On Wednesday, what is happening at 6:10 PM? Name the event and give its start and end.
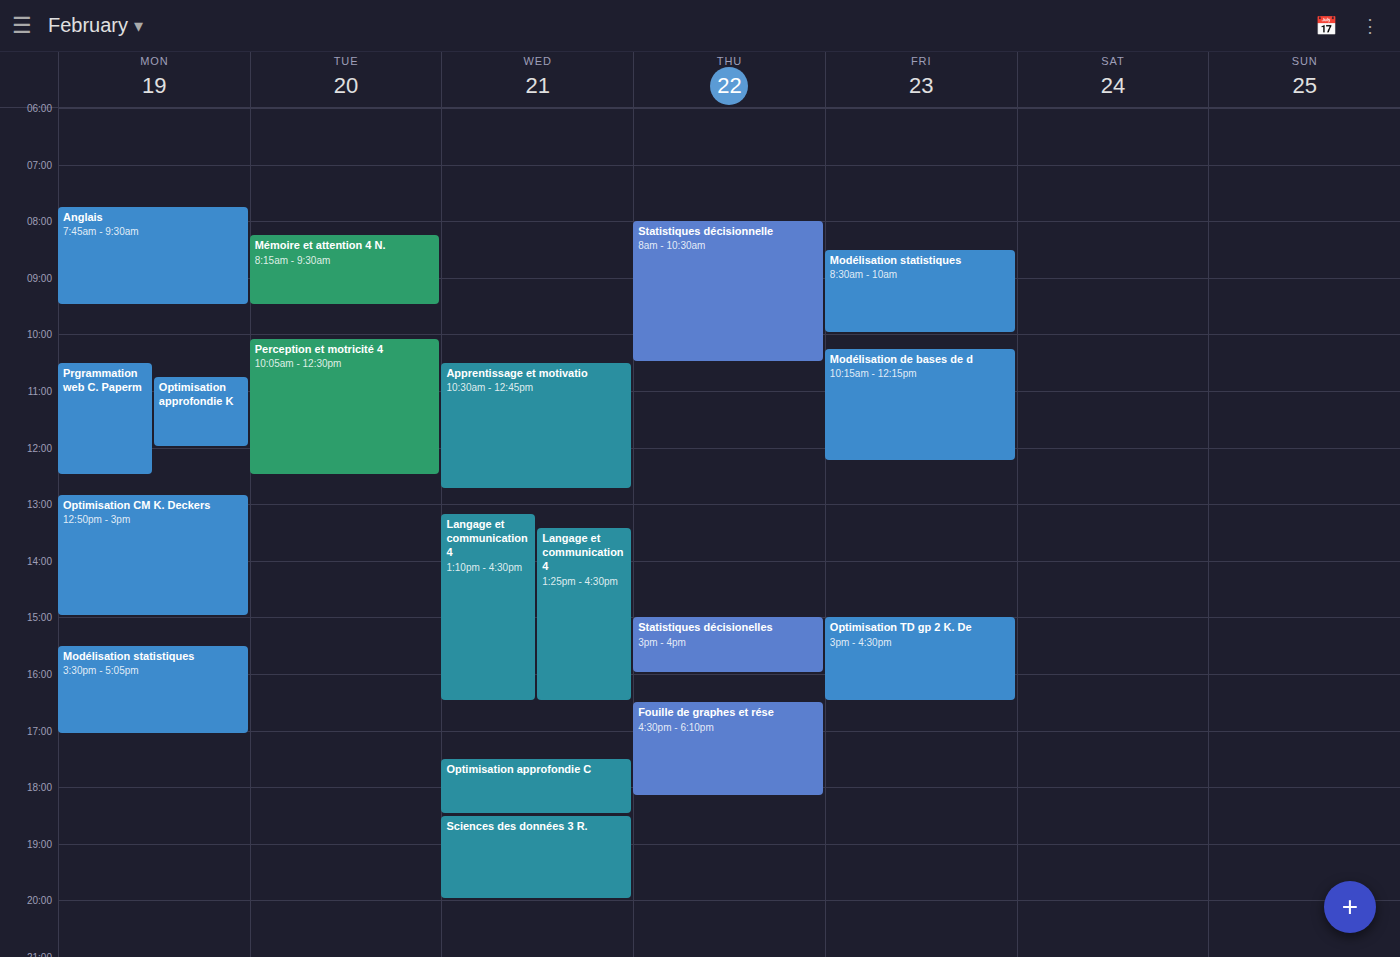
"Optimisation approfondie C", 5:30 PM to 6:30 PM